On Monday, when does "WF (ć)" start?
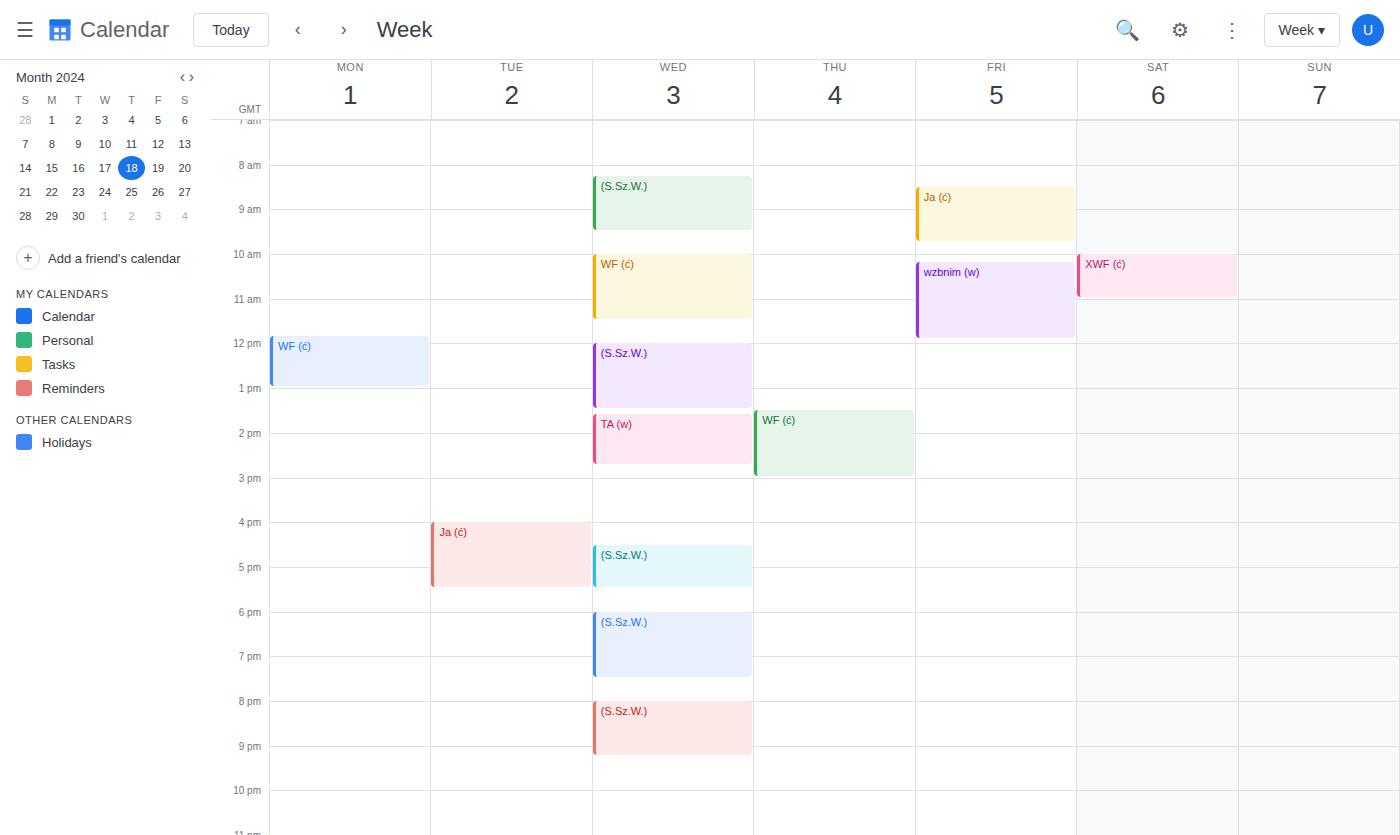
11:50 AM